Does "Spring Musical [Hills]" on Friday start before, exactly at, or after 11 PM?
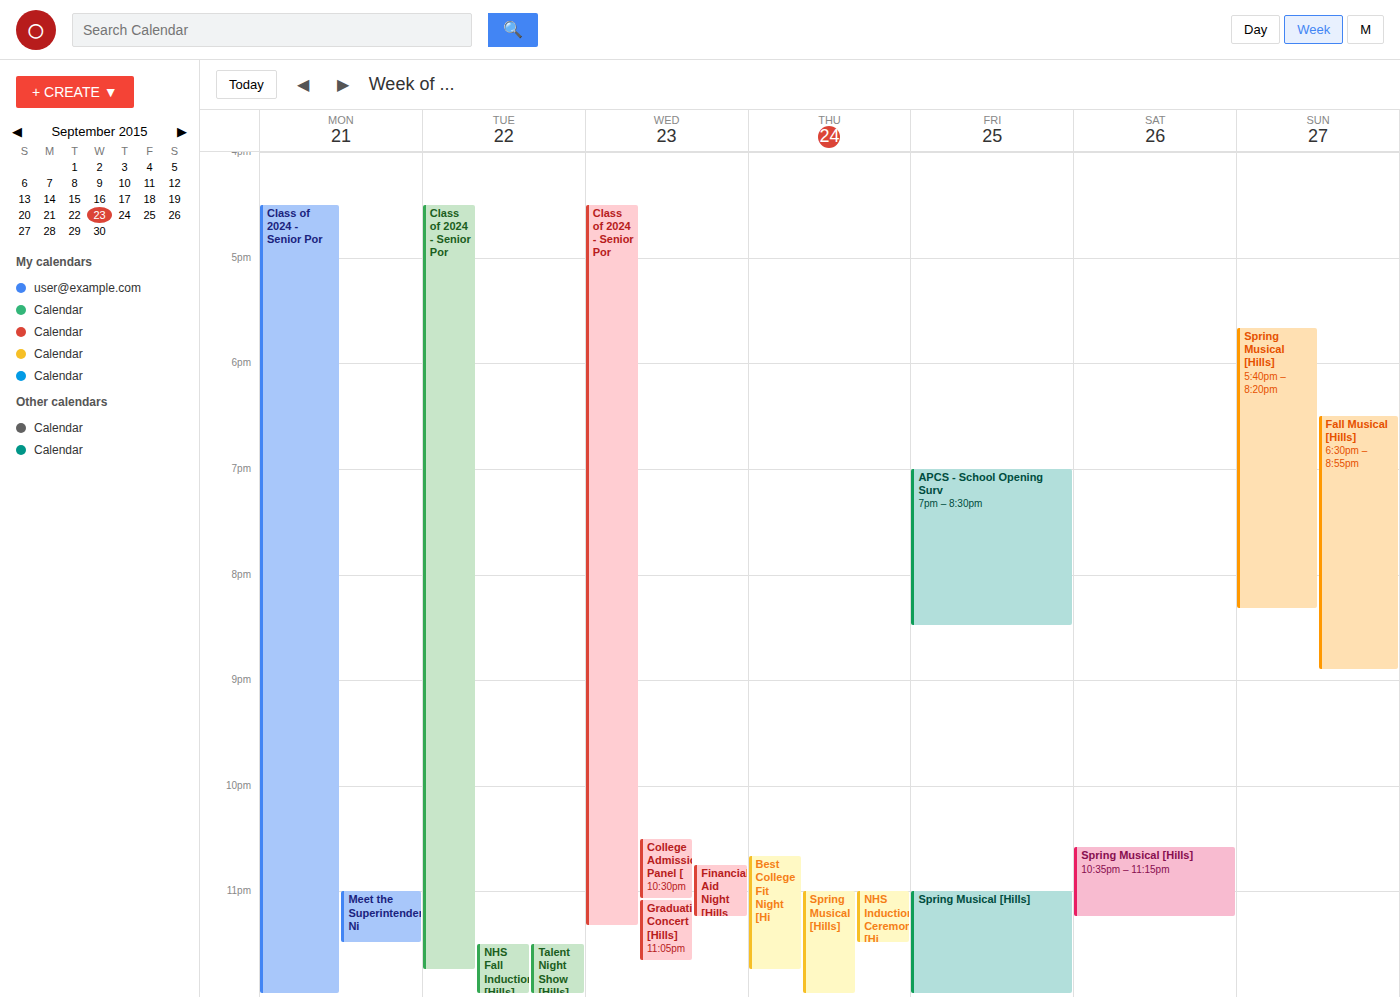
11:00 PM -- exactly at 11 PM, on the 11 PM line.